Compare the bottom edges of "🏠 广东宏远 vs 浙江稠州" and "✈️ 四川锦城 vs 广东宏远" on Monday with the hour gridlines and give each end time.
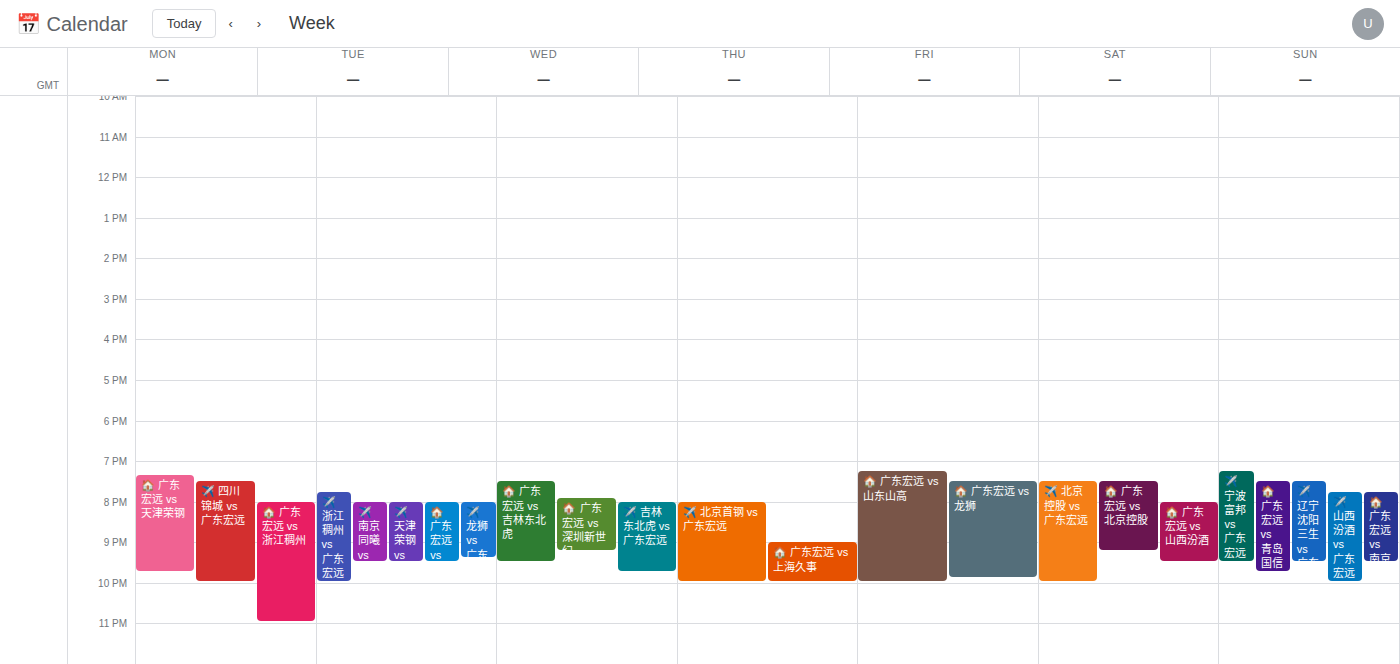
"🏠 广东宏远 vs 浙江稠州": 11:00 PM, exactly on the 11 PM line. "✈️ 四川锦城 vs 广东宏远": 10:00 PM, exactly on the 10 PM line.